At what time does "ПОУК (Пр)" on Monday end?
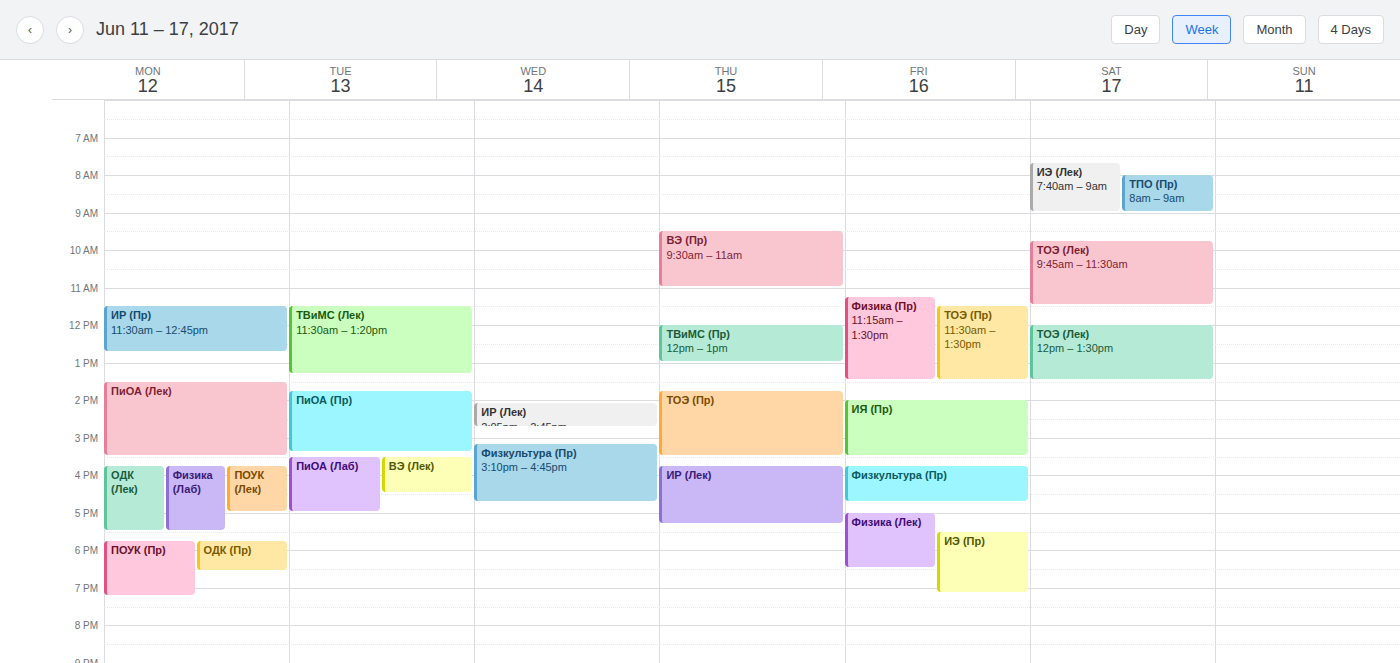
7:15 PM